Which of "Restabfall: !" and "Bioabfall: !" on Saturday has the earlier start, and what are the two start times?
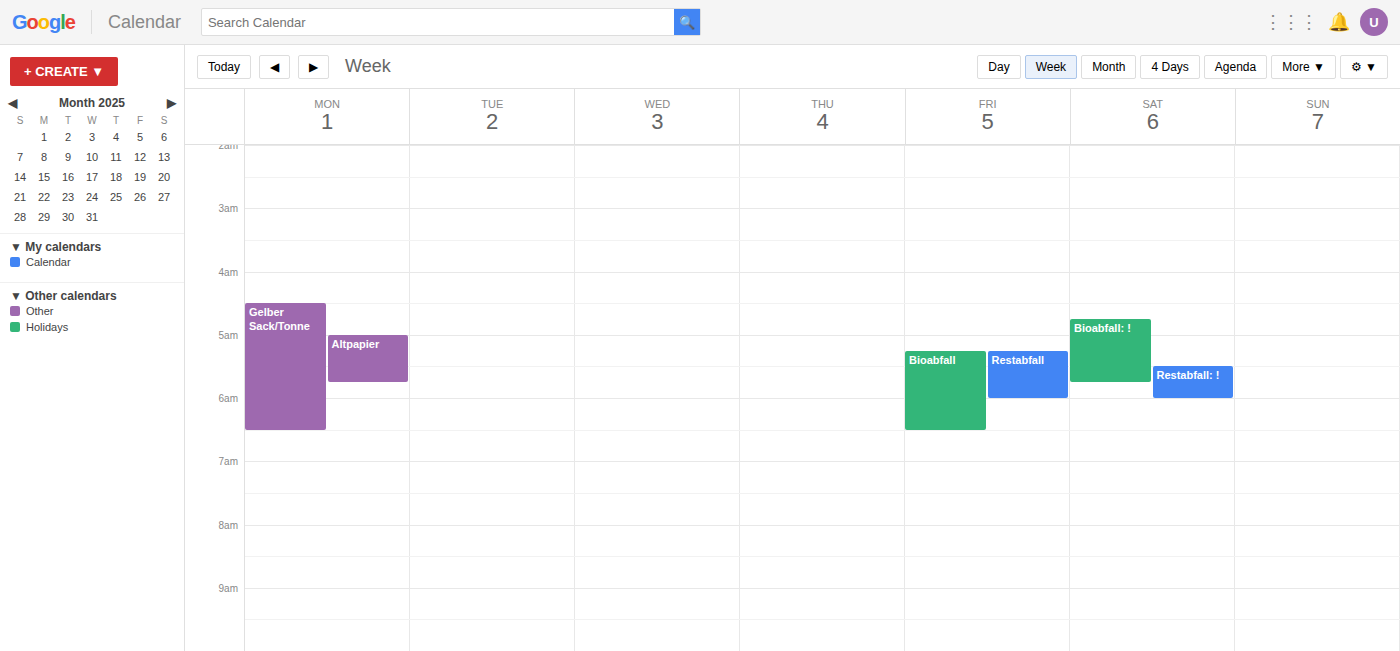
"Bioabfall: !" 4:45 AM; "Restabfall: !" 5:30 AM.